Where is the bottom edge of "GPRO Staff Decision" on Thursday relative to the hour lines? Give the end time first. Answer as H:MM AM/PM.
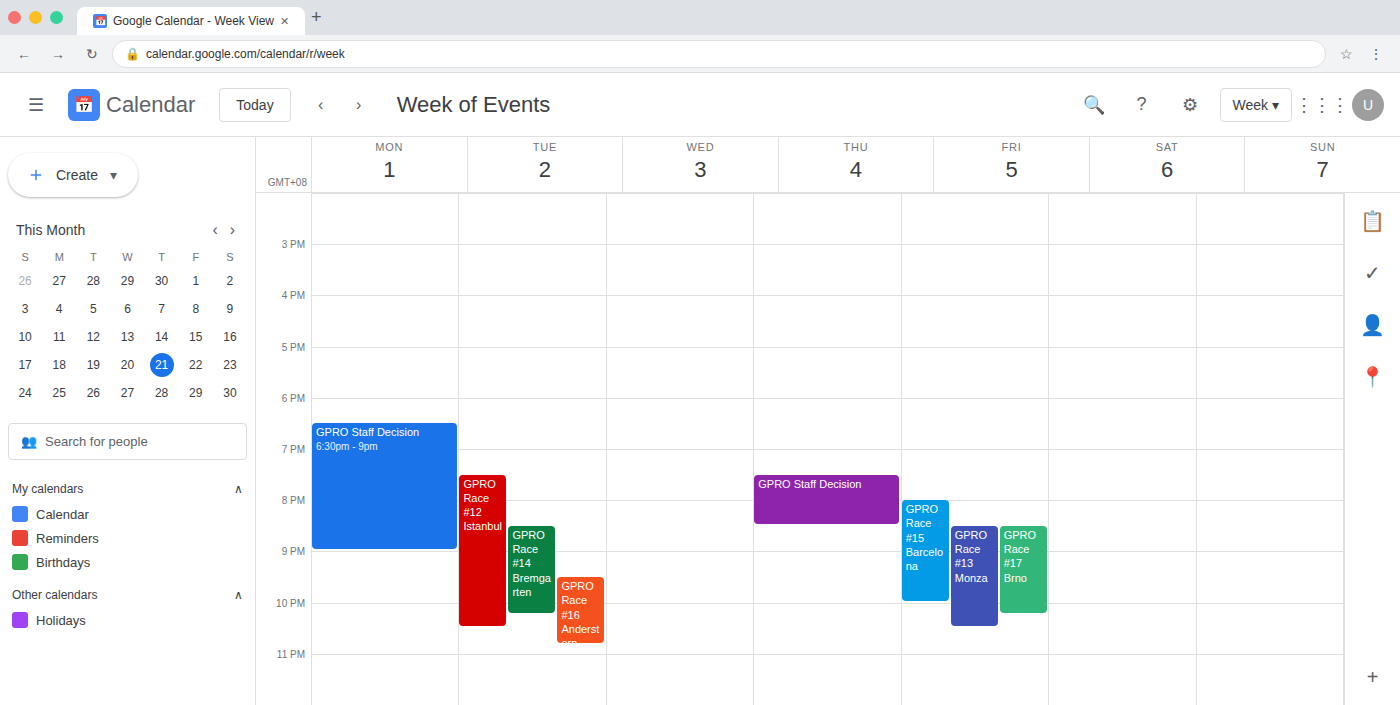
8:30 PM -- halfway between the 8 PM and 9 PM lines.